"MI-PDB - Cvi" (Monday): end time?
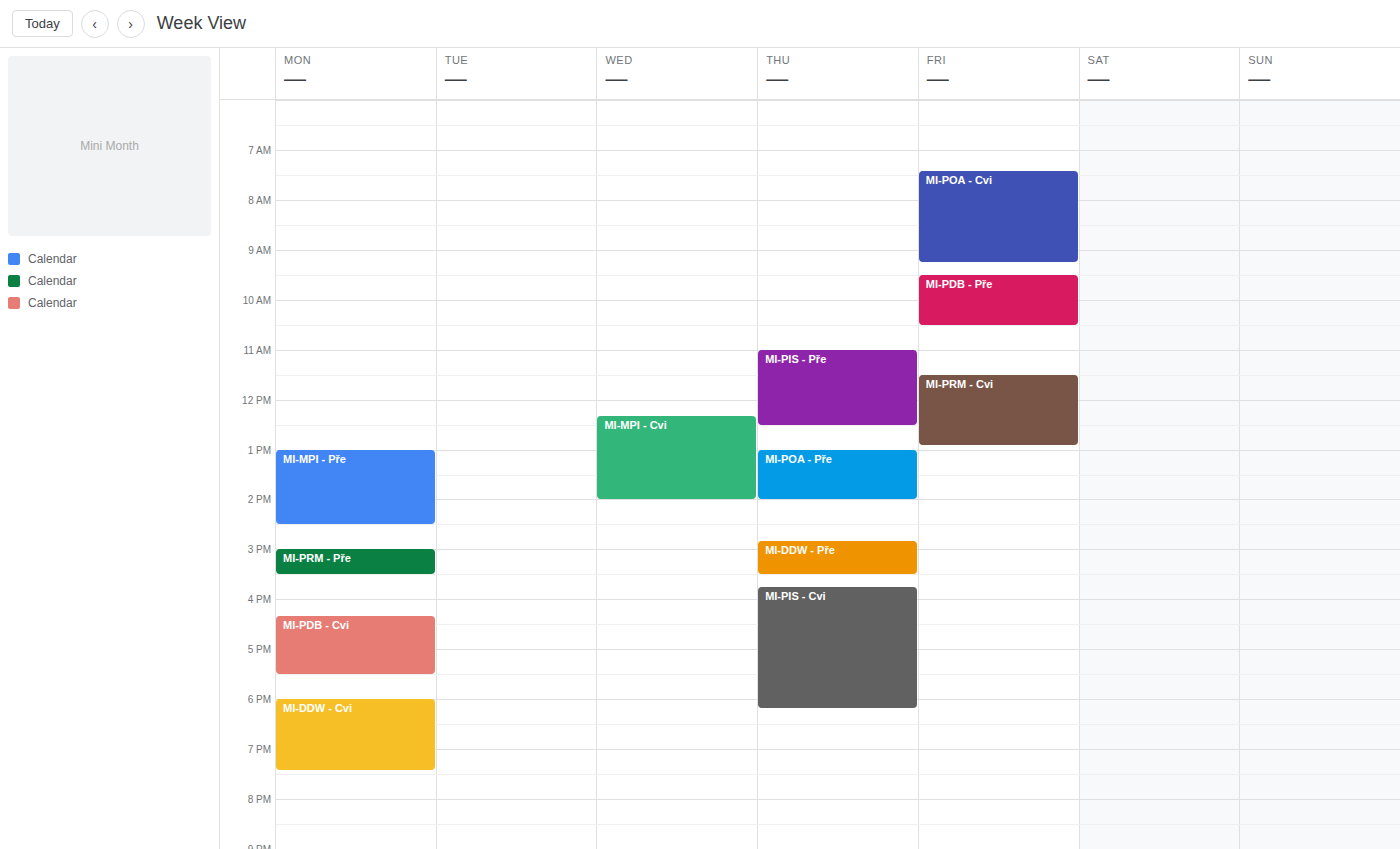
5:30 PM